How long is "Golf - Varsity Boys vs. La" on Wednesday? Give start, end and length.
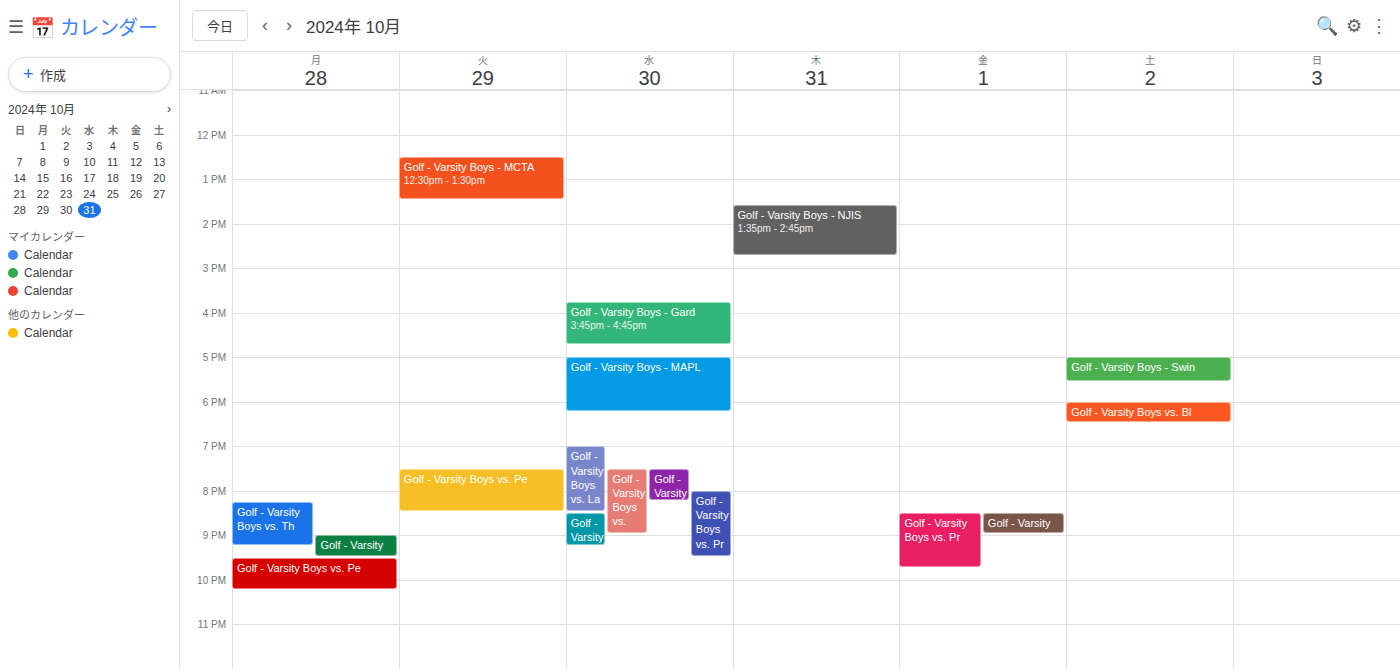
7:00 PM to 8:30 PM, 1 hour 30 minutes